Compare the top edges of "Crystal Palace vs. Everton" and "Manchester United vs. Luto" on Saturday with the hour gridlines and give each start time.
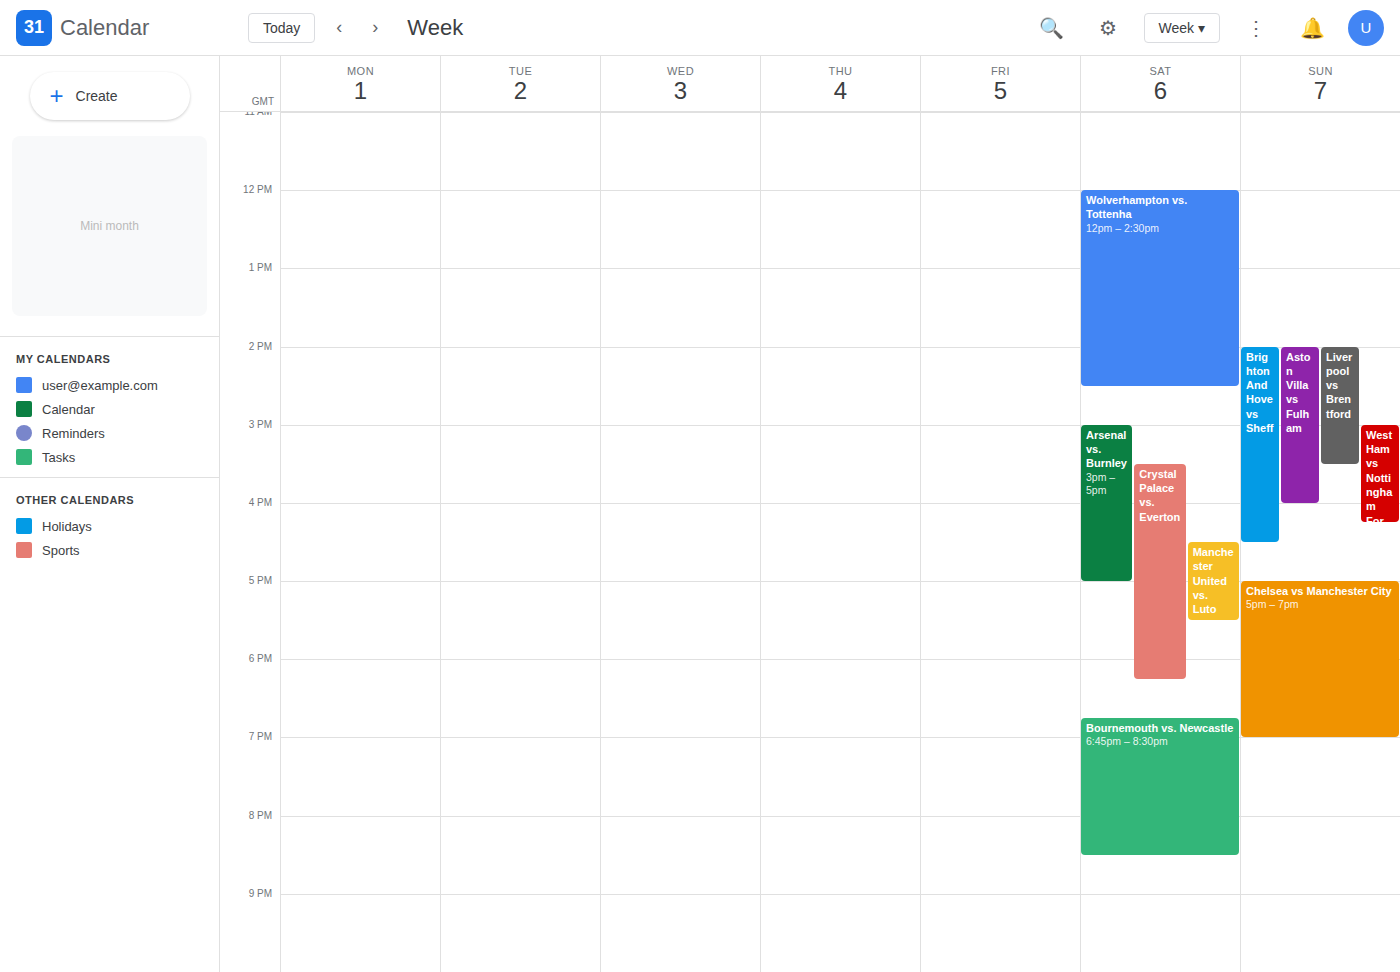
"Crystal Palace vs. Everton": 3:30 PM, halfway between the 3 PM and 4 PM lines. "Manchester United vs. Luto": 4:30 PM, halfway between the 4 PM and 5 PM lines.